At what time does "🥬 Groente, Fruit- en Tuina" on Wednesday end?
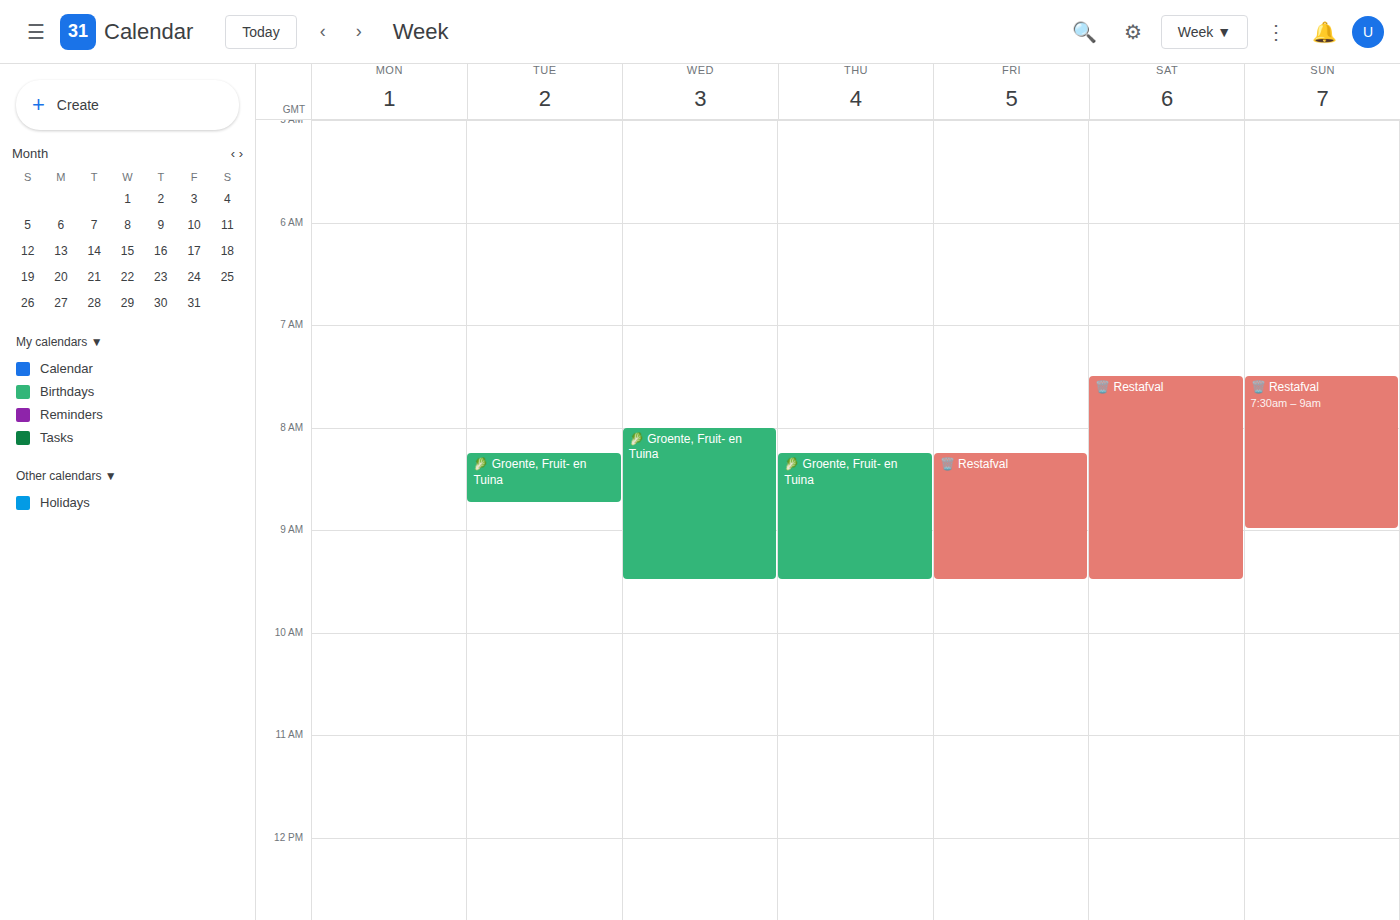
09:30